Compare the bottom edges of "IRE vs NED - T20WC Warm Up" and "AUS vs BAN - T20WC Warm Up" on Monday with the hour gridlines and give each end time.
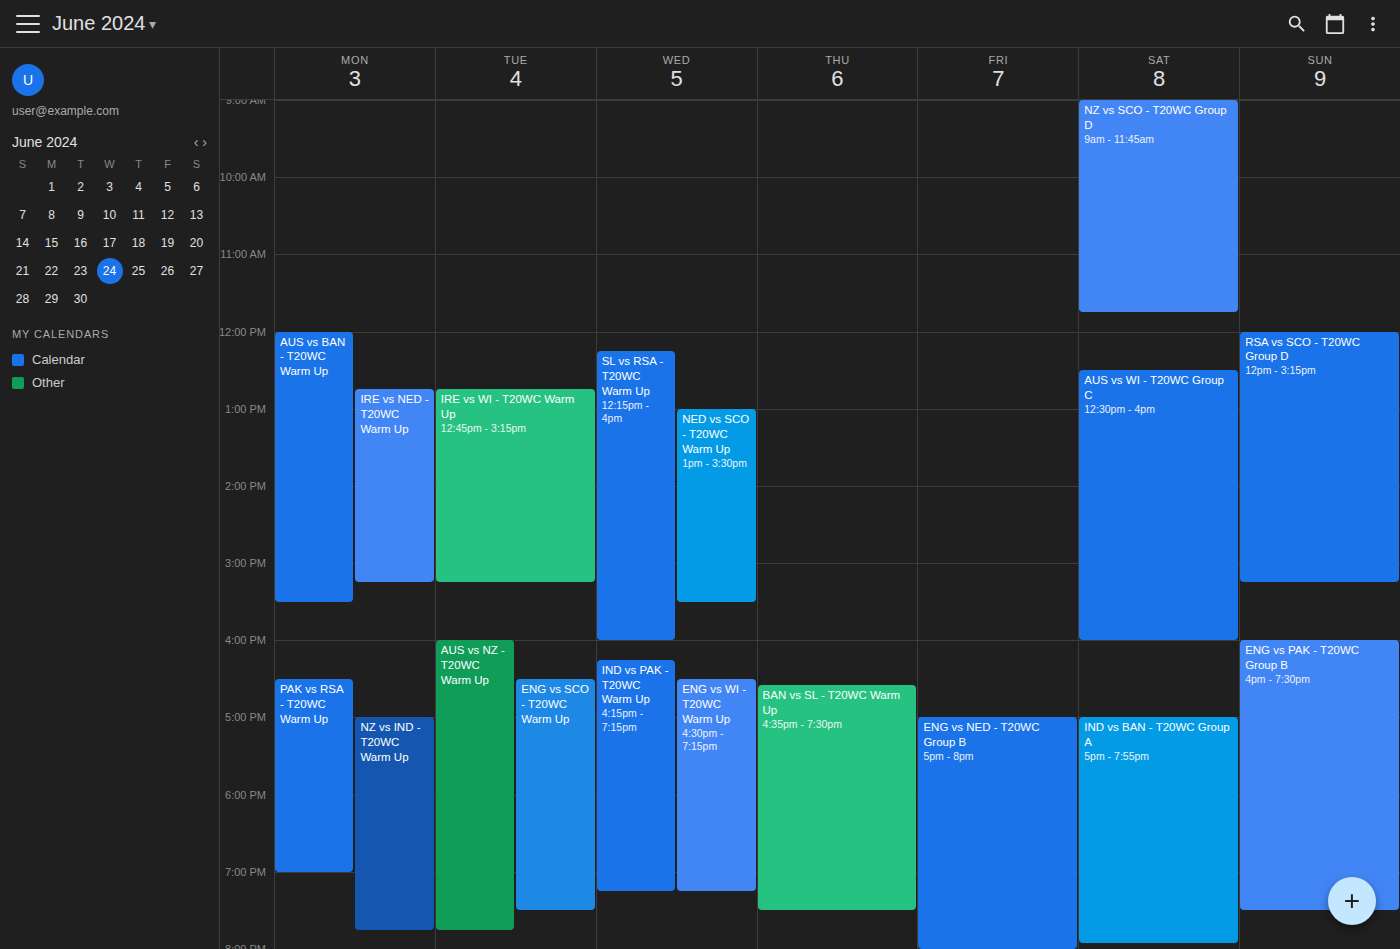
"IRE vs NED - T20WC Warm Up": 15:15, neither: a quarter of the way from the 15:00 line to the 16:00 line. "AUS vs BAN - T20WC Warm Up": 15:30, halfway between the 15:00 and 16:00 lines.